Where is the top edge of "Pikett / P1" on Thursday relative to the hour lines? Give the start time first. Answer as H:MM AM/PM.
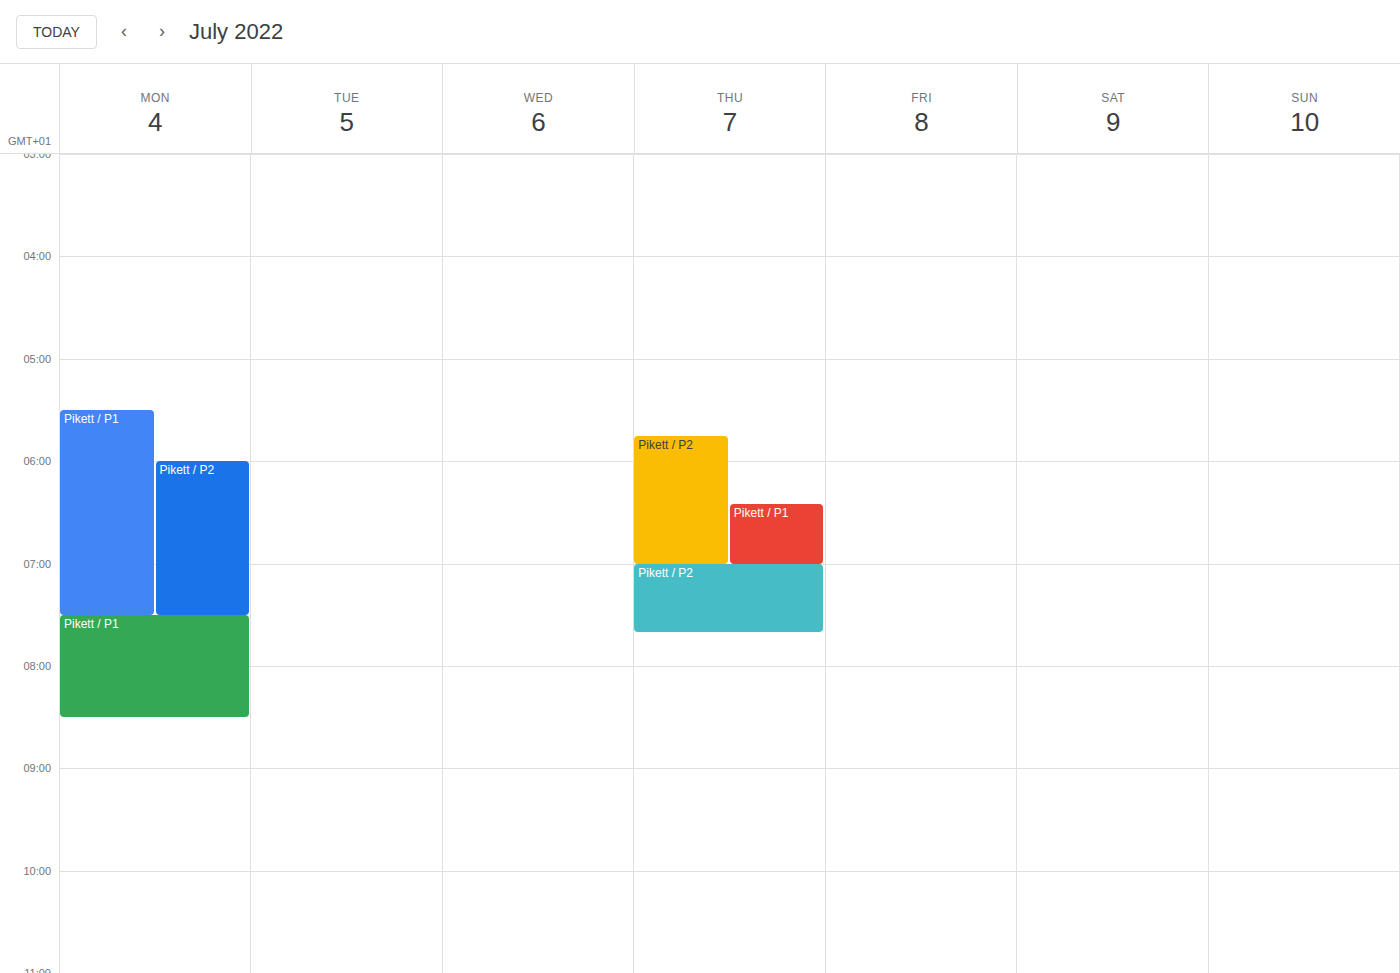
6:25 AM -- neither: 25 minutes below the 6 AM line and 35 minutes above the 7 AM line.